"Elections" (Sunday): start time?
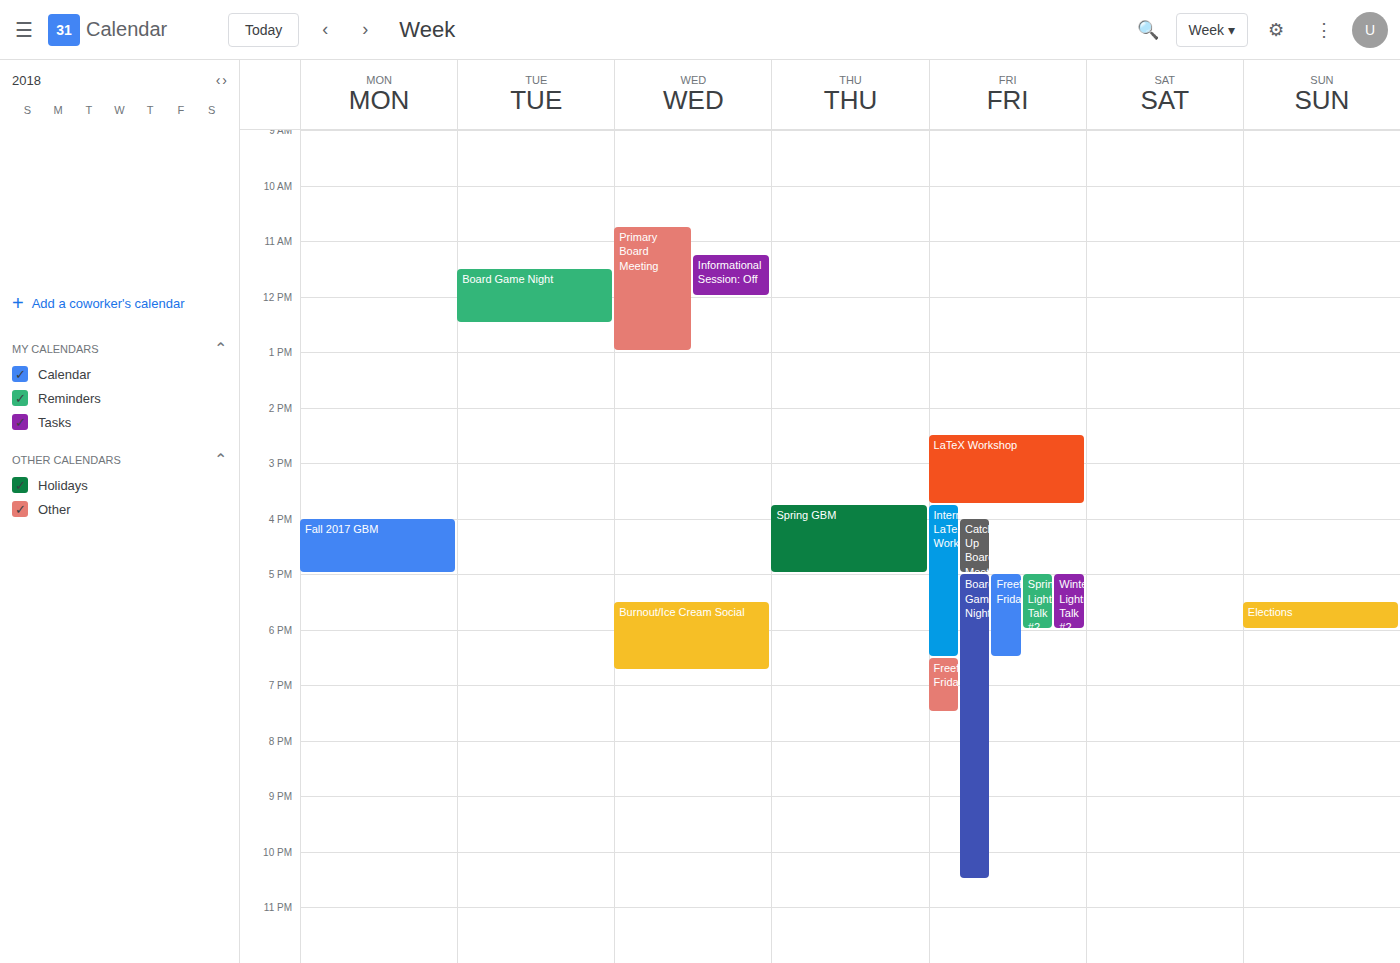
17:30